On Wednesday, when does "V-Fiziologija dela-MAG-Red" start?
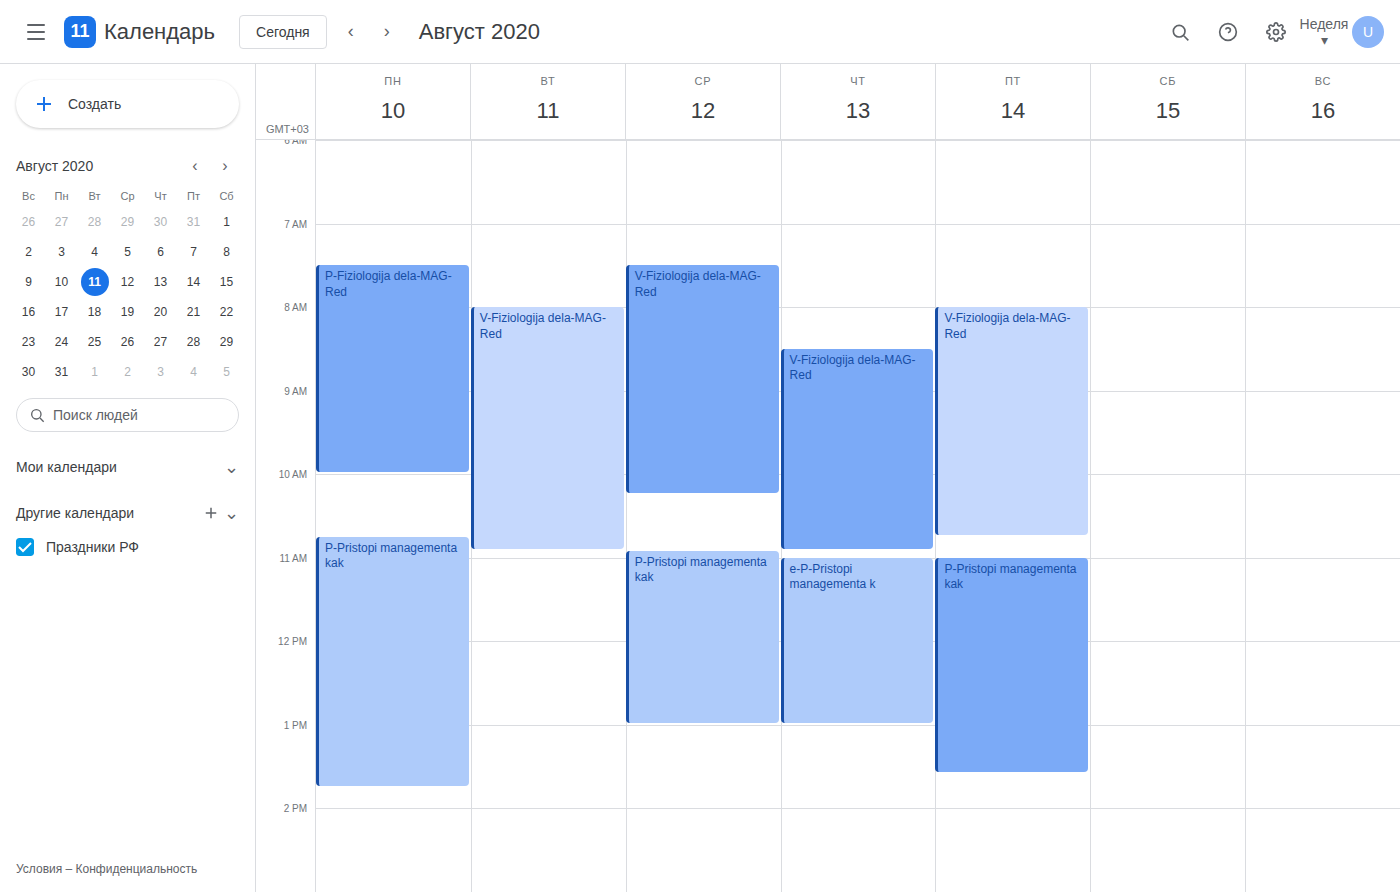
7:30 AM